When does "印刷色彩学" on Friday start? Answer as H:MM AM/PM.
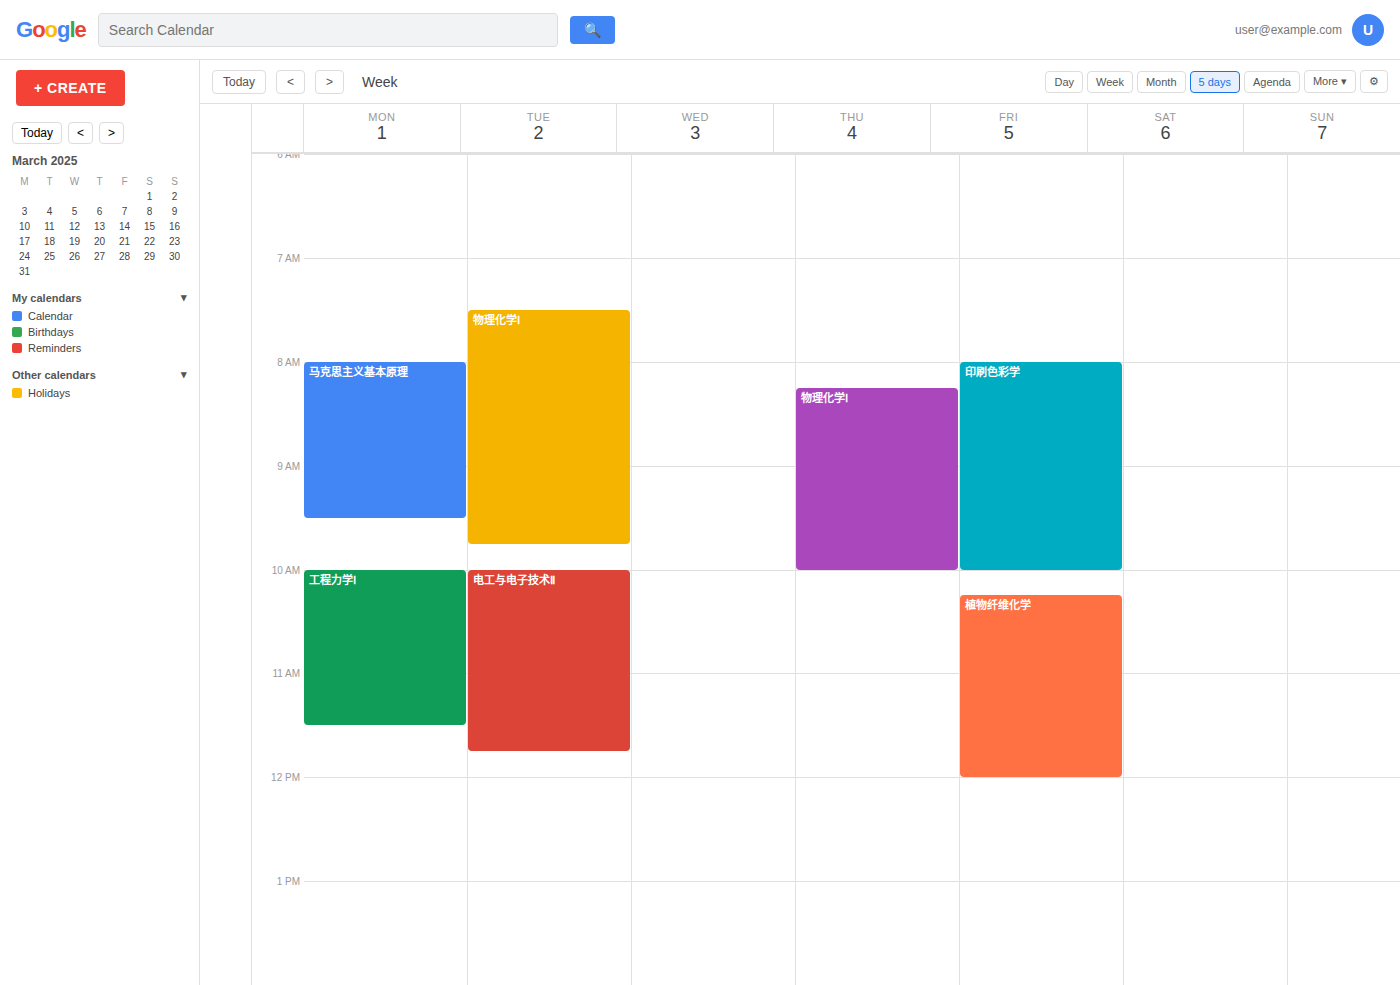
8:00 AM